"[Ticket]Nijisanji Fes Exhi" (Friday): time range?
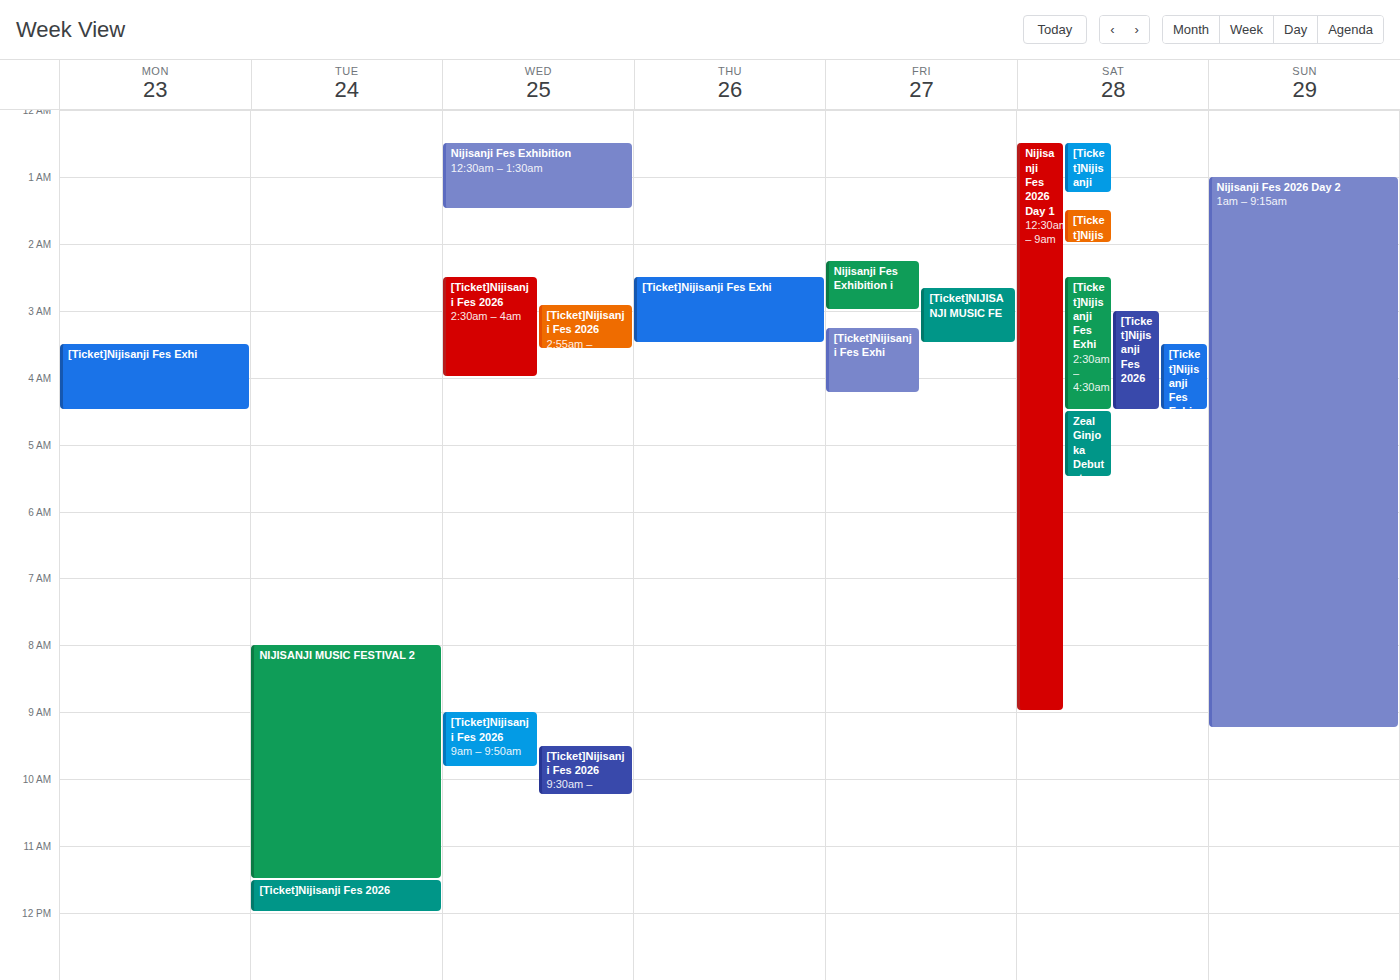
3:15 AM to 4:15 AM